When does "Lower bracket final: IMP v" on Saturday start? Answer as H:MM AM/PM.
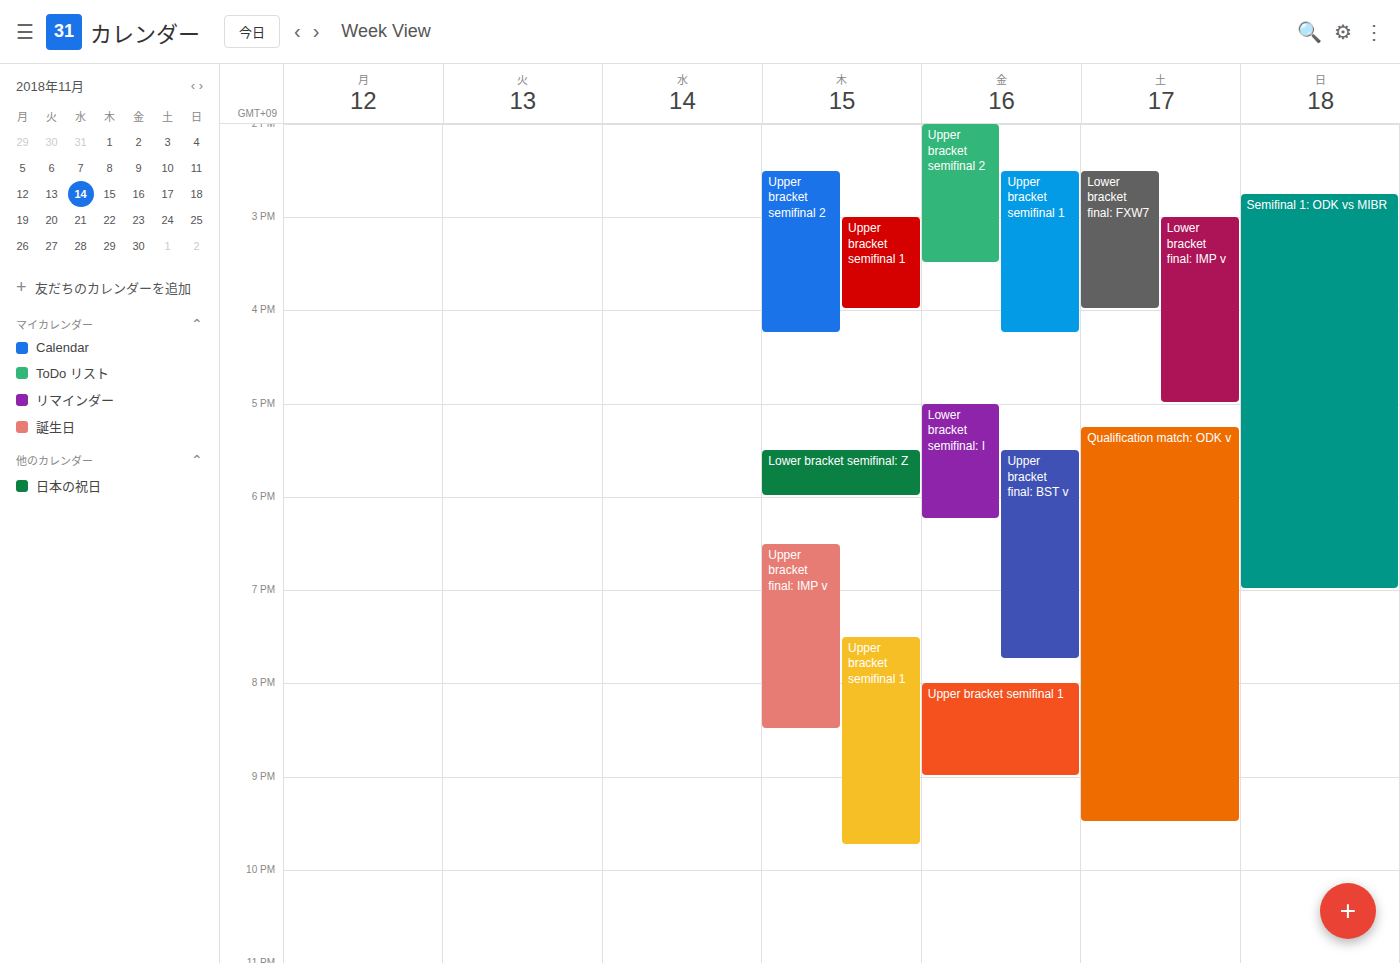
3:00 PM